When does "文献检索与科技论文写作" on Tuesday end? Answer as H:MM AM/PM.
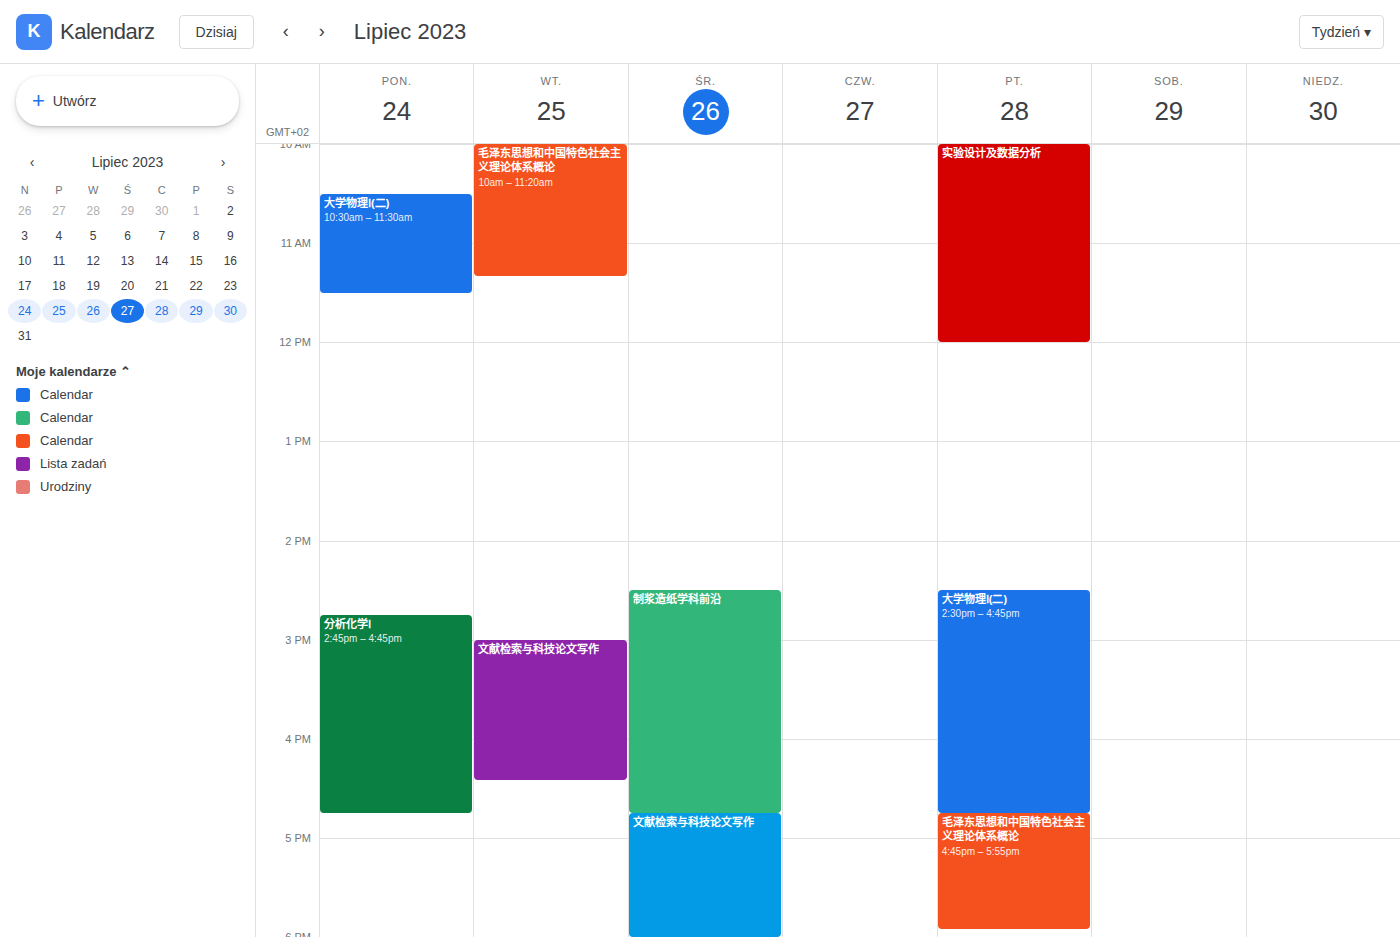
4:25 PM